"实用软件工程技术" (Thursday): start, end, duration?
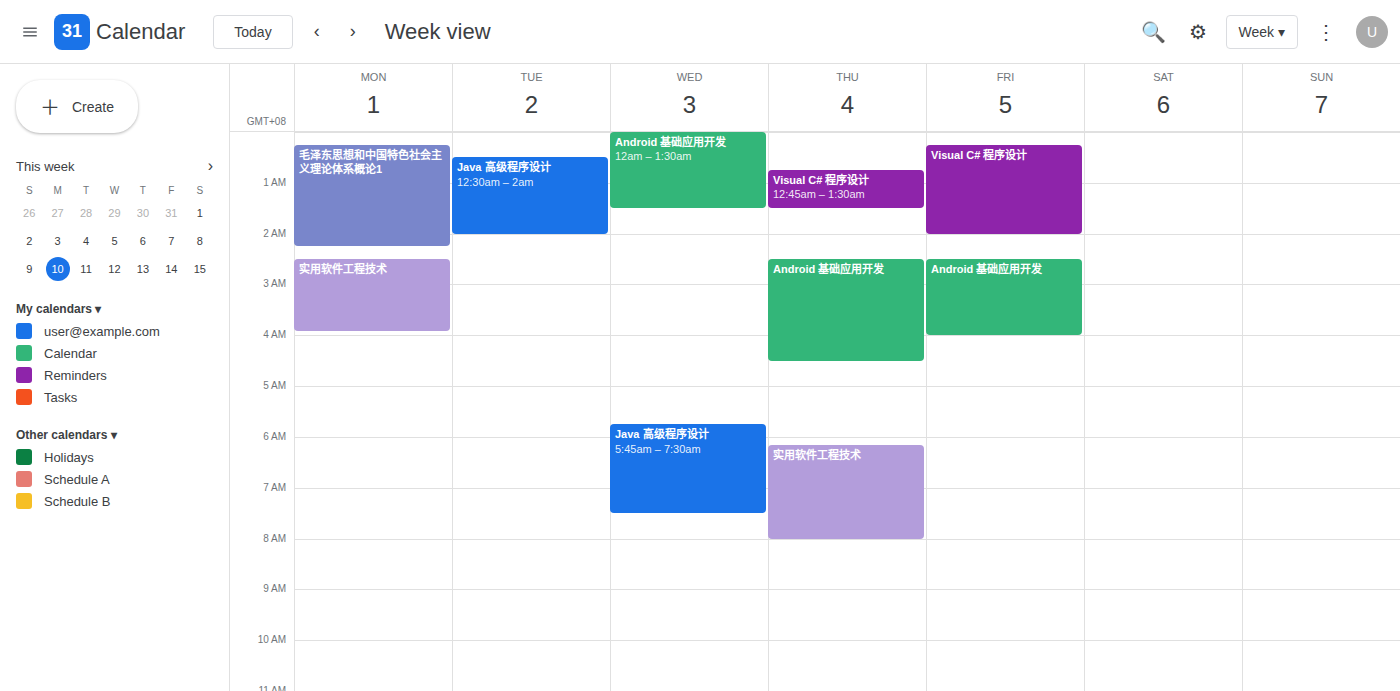
6:10 AM to 8:00 AM, 1 hour 50 minutes